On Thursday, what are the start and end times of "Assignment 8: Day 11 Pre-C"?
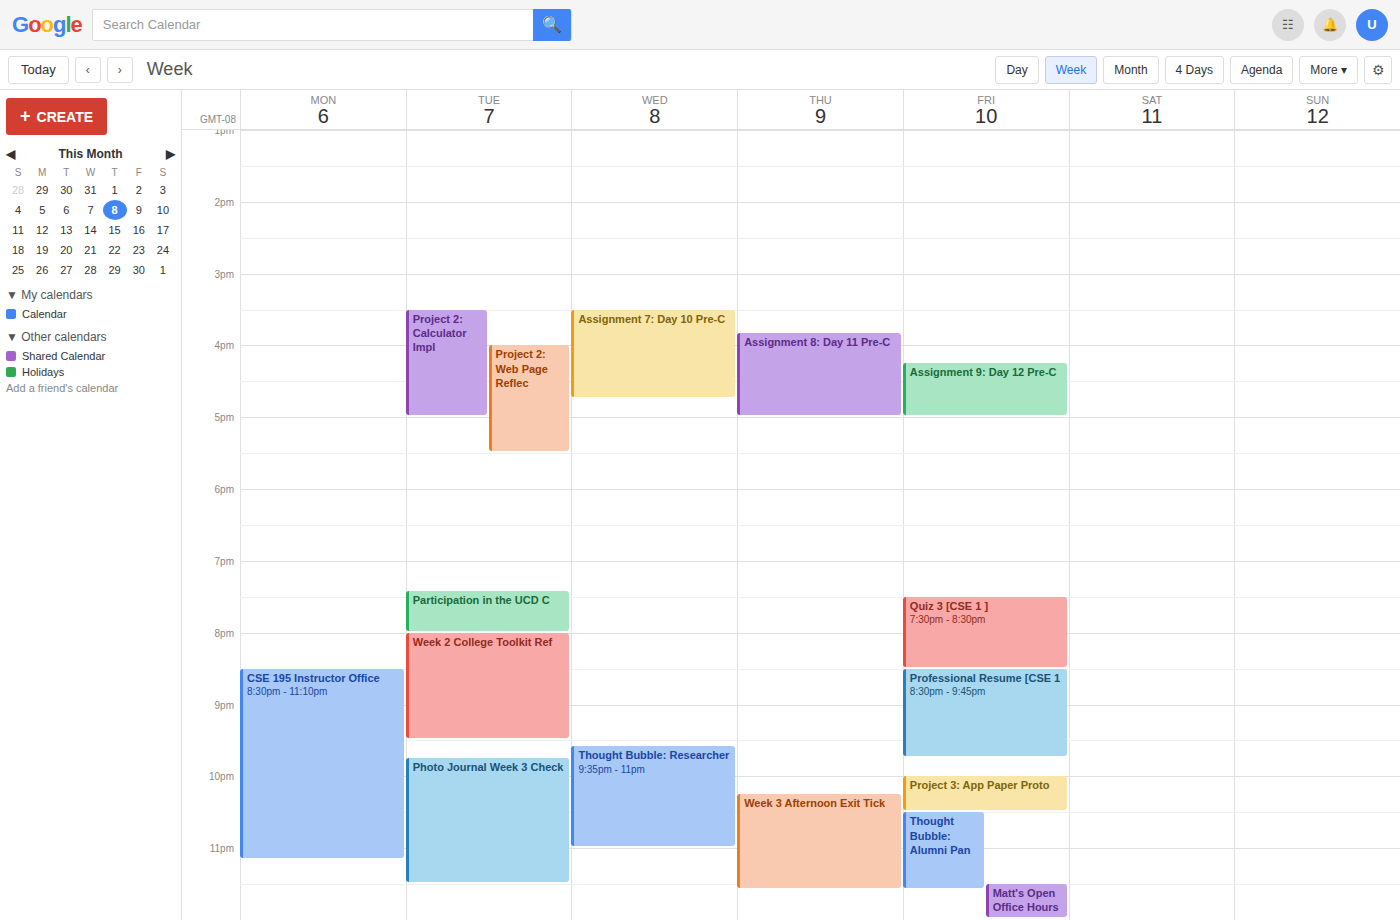
3:50 PM to 5:00 PM